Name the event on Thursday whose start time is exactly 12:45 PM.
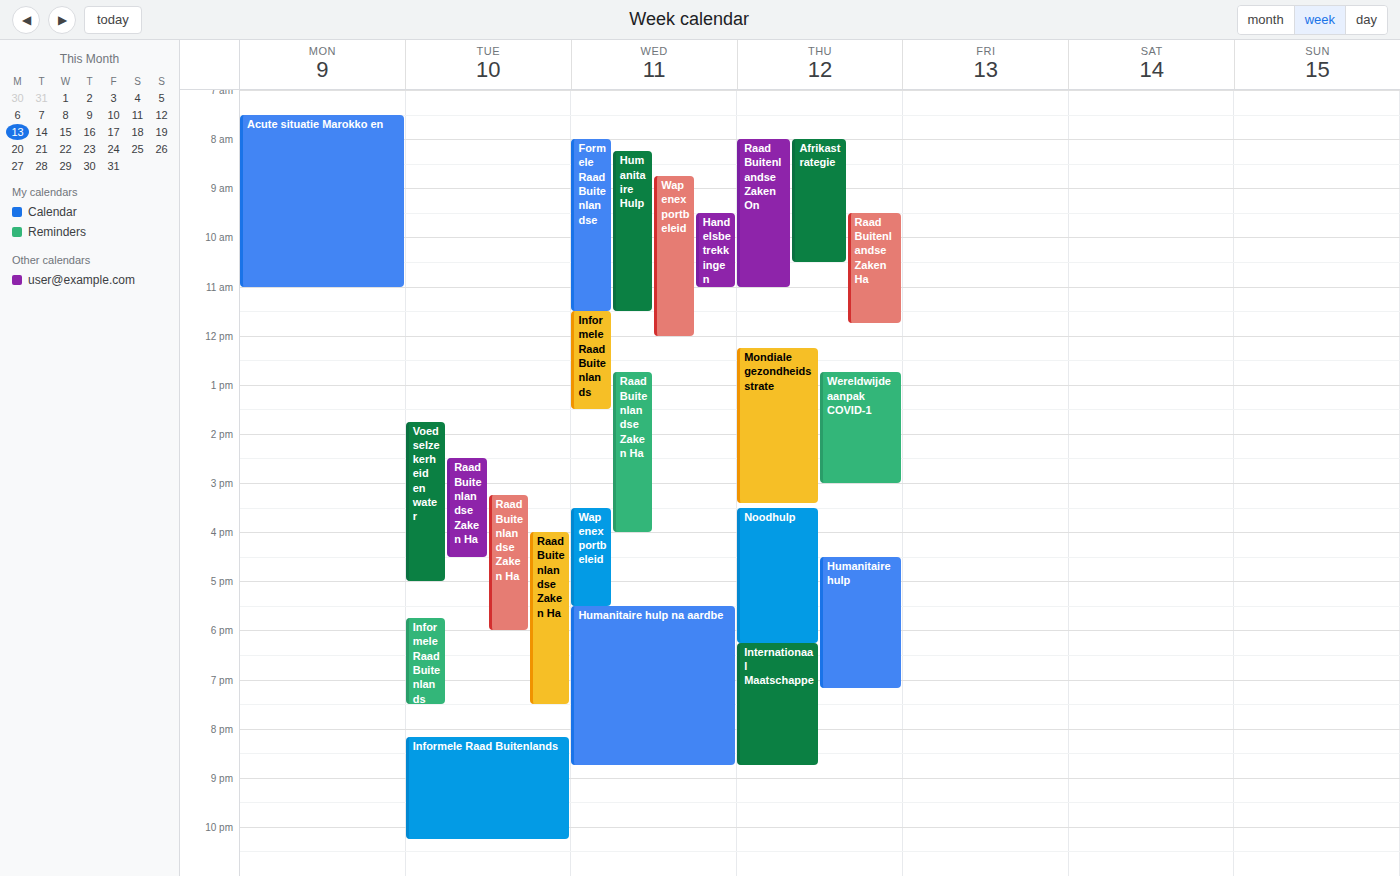
"Wereldwijde aanpak COVID-1"